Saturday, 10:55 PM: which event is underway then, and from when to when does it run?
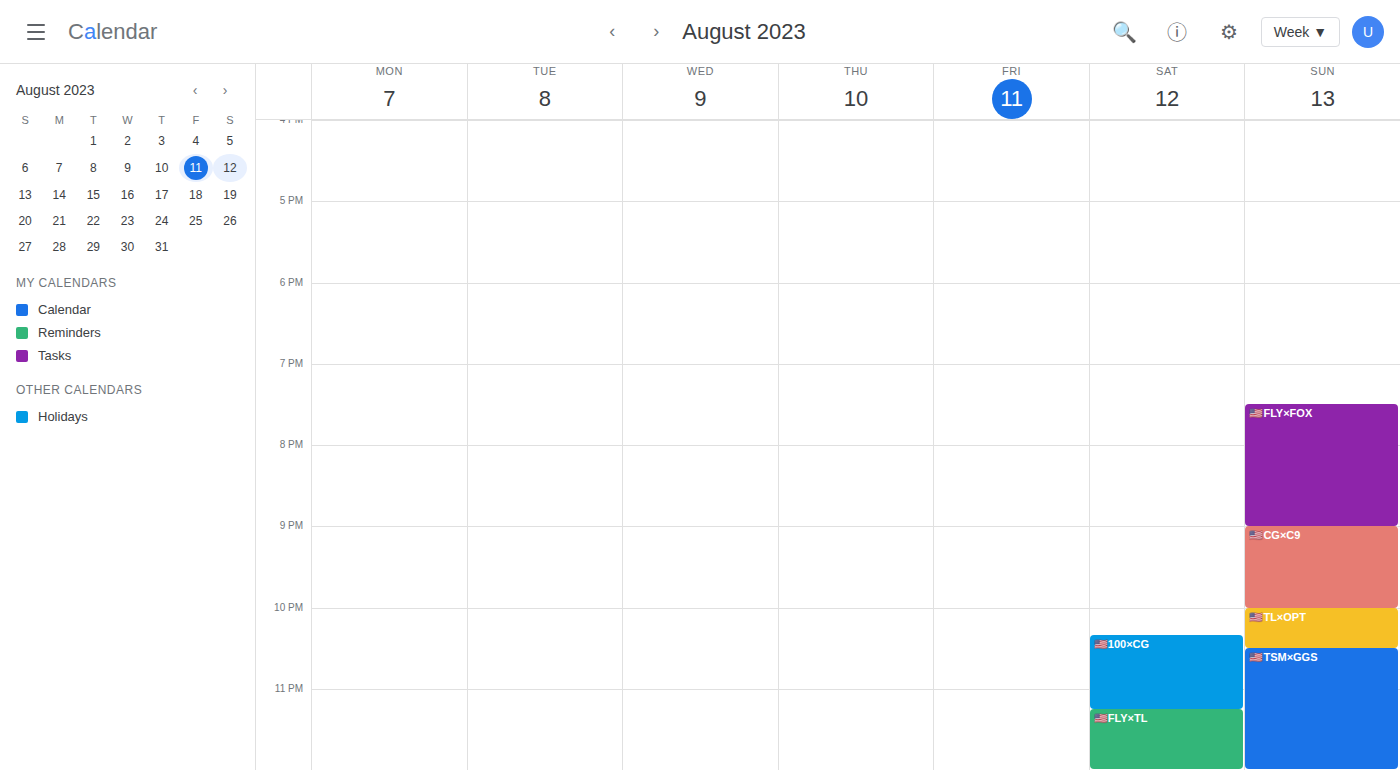
"🇺🇸100×CG", 10:20 PM to 11:15 PM